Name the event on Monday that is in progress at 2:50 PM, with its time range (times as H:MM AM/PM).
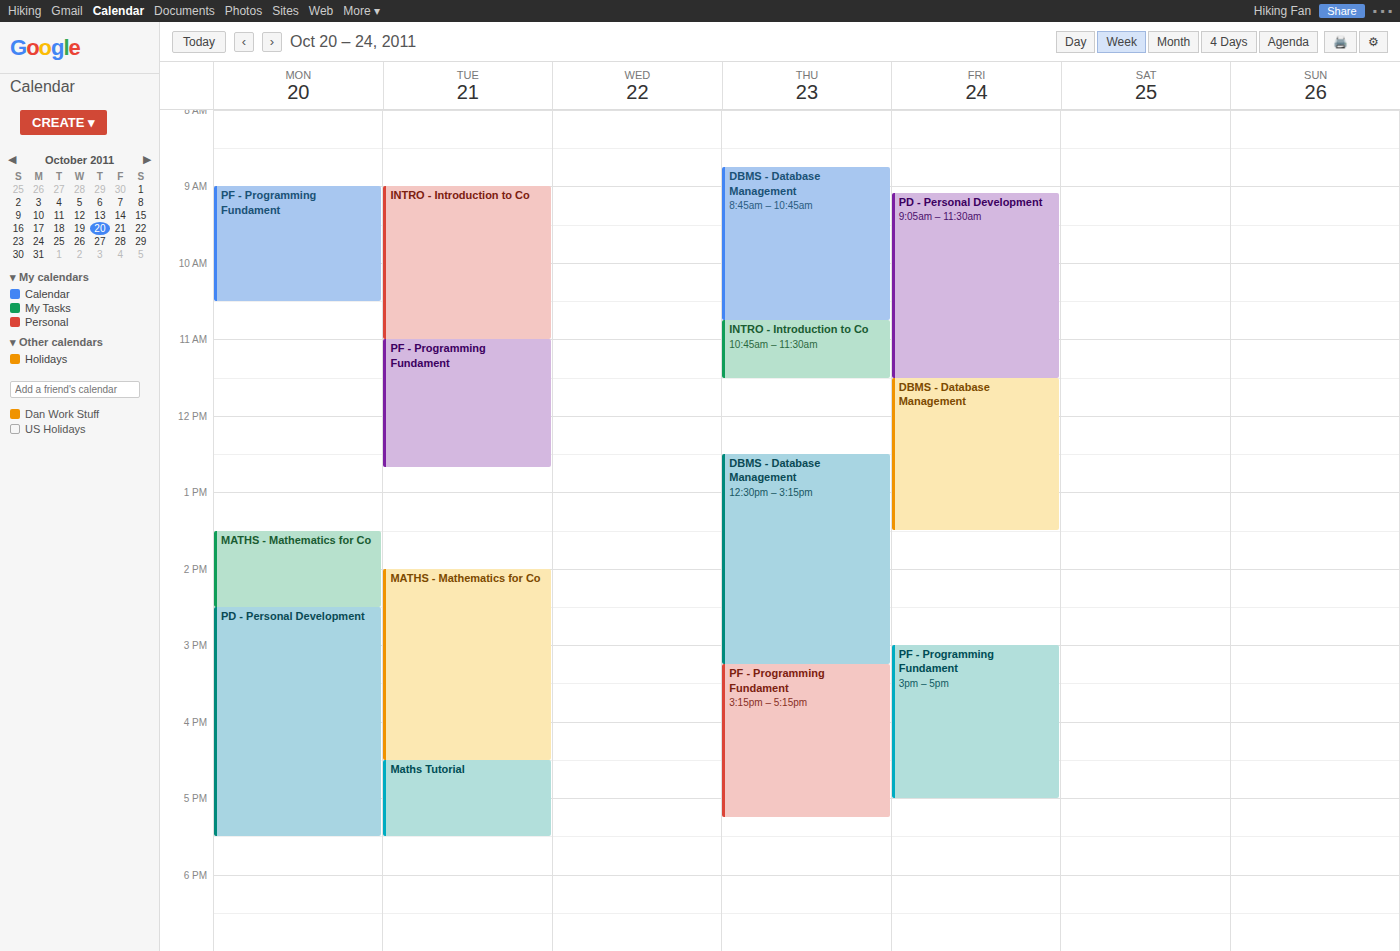
"PD - Personal Development", 2:30 PM to 5:30 PM